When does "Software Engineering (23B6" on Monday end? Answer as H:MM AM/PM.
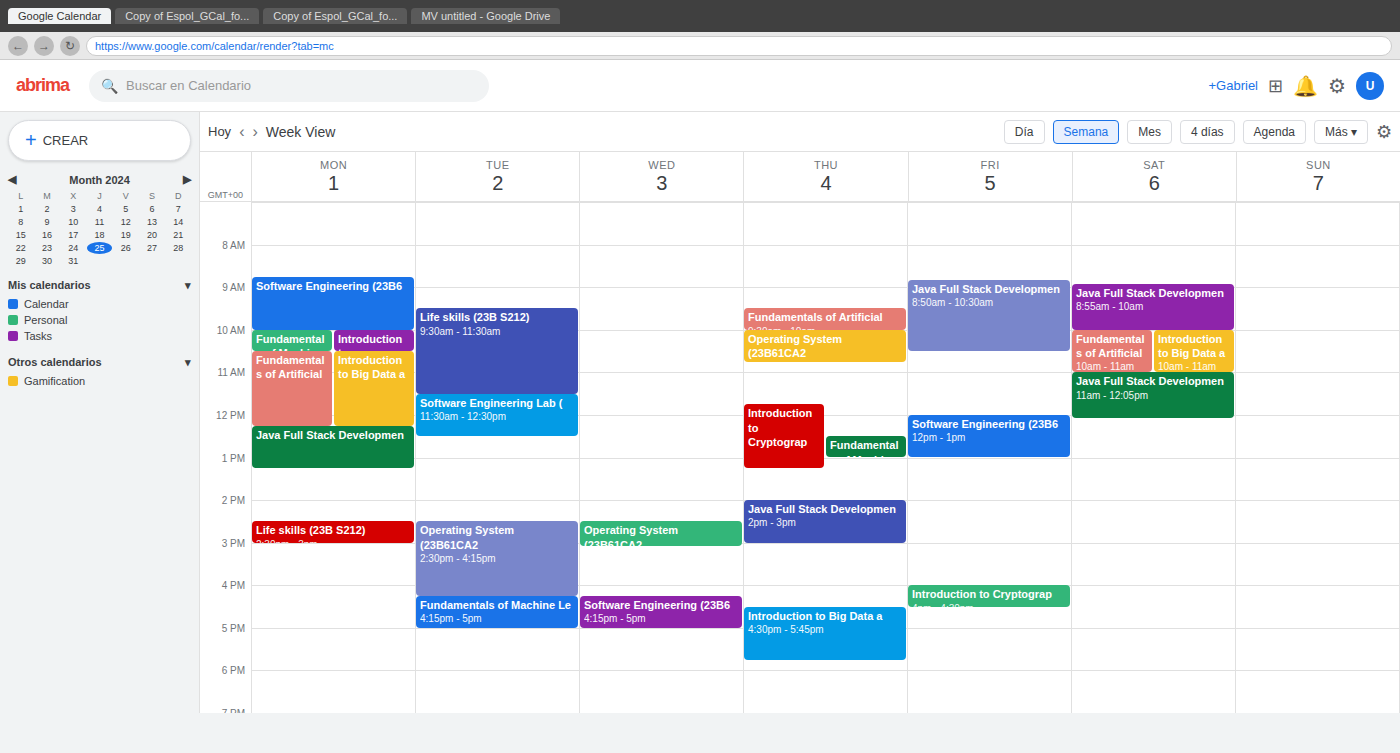
10:00 AM